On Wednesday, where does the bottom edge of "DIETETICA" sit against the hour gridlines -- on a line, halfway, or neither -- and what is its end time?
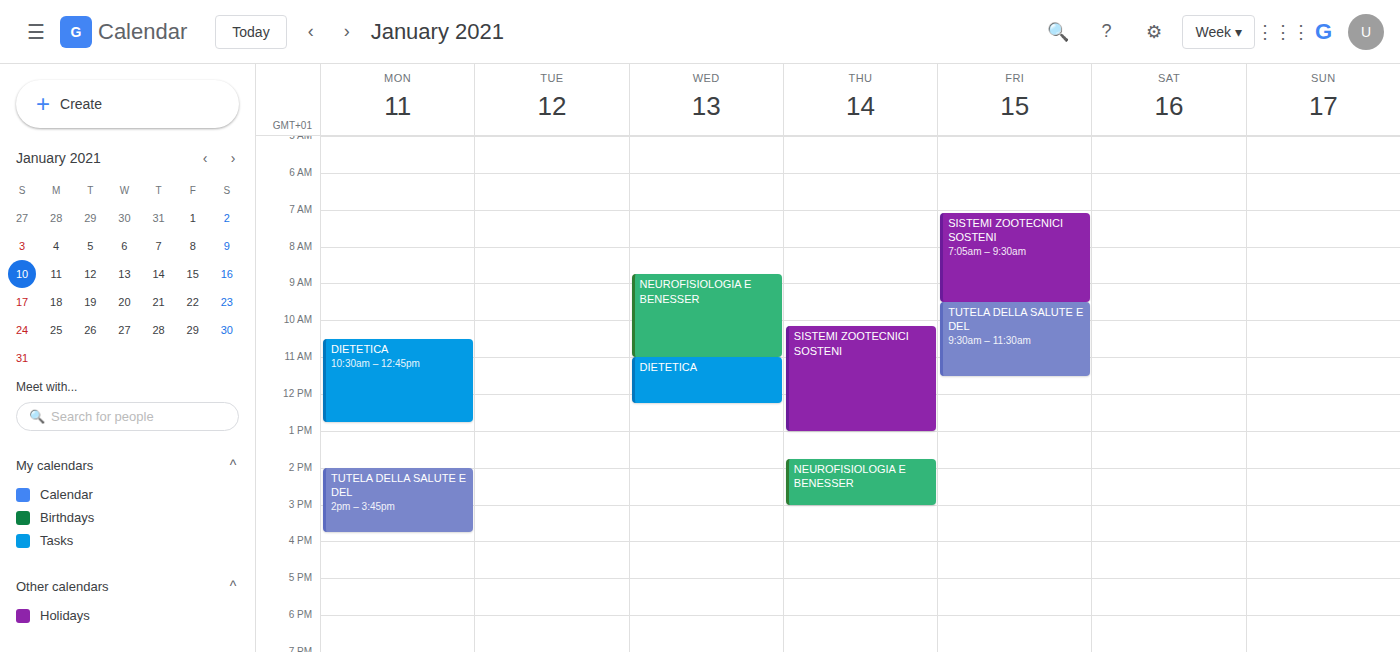
12:15 PM -- neither: a quarter of the way from the 12 PM line to the 1 PM line.